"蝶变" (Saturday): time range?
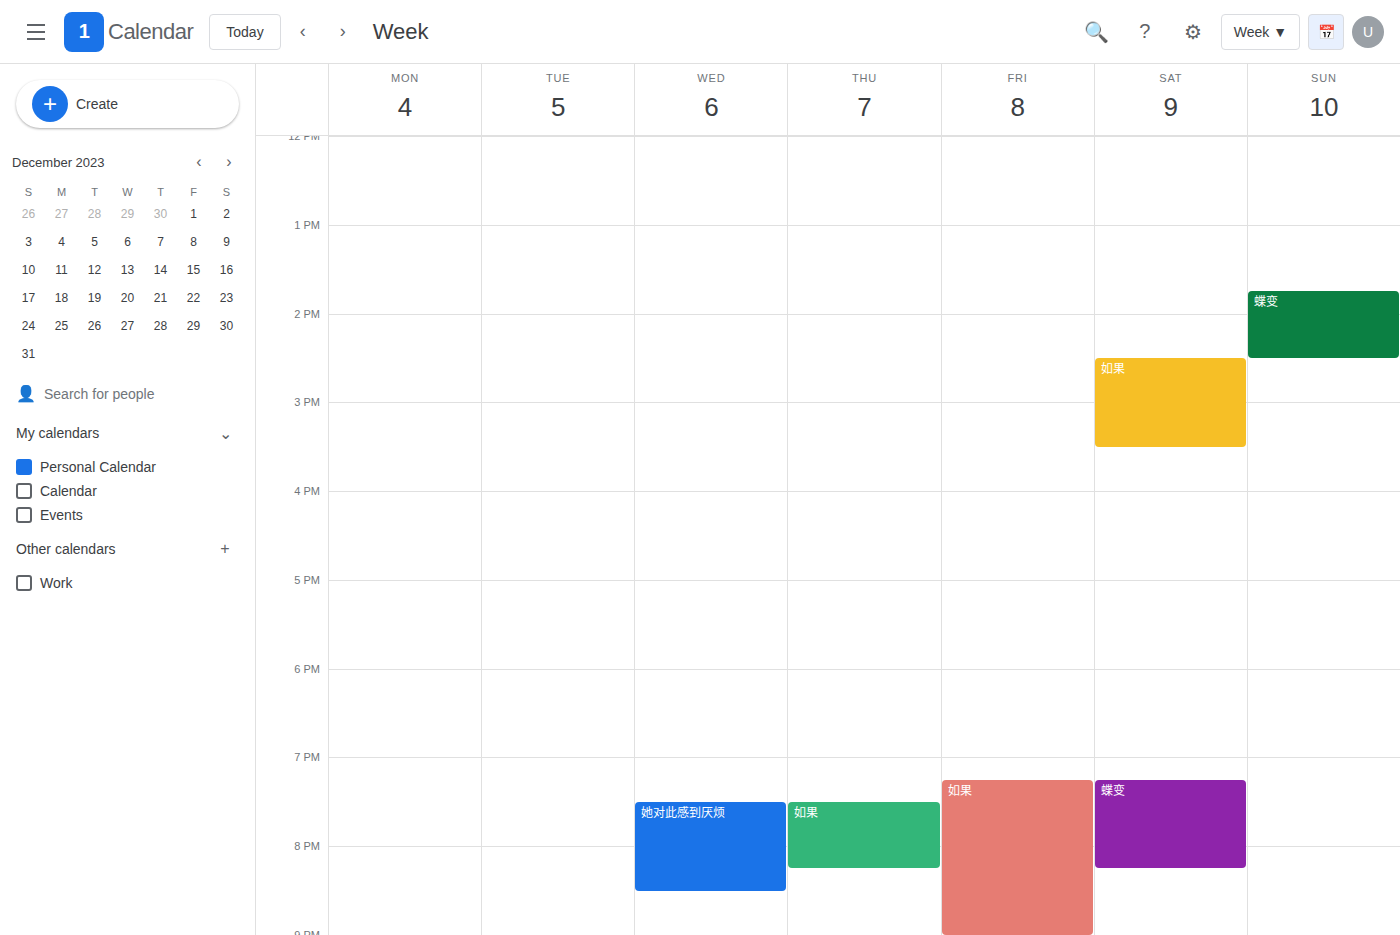
7:15 PM to 8:15 PM